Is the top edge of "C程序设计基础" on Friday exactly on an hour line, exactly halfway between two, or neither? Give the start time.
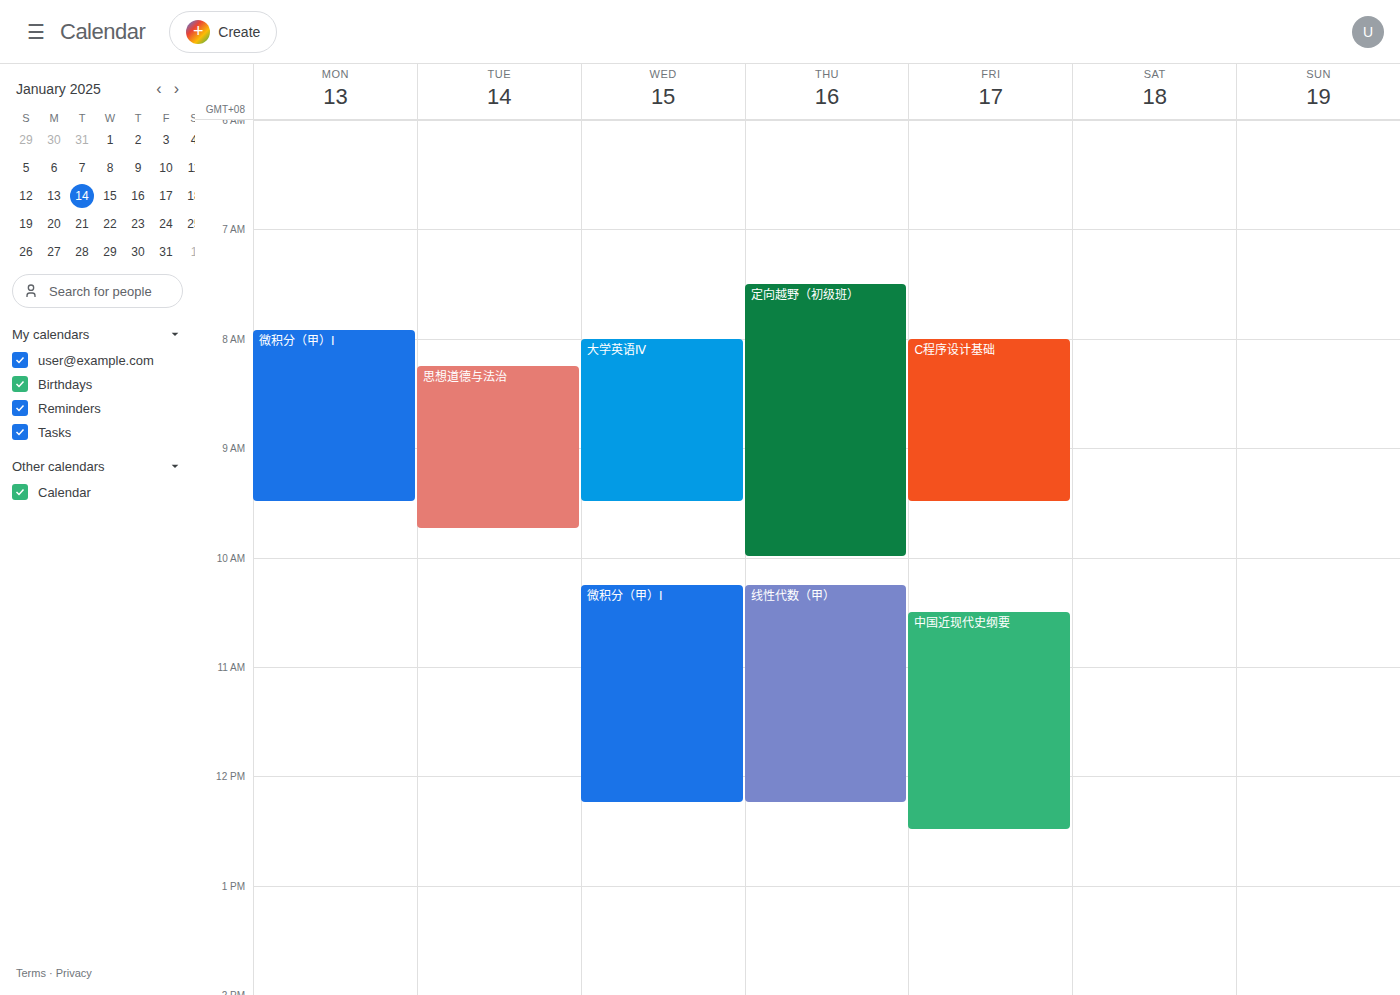
8:00 AM -- exactly on the 8 AM line.